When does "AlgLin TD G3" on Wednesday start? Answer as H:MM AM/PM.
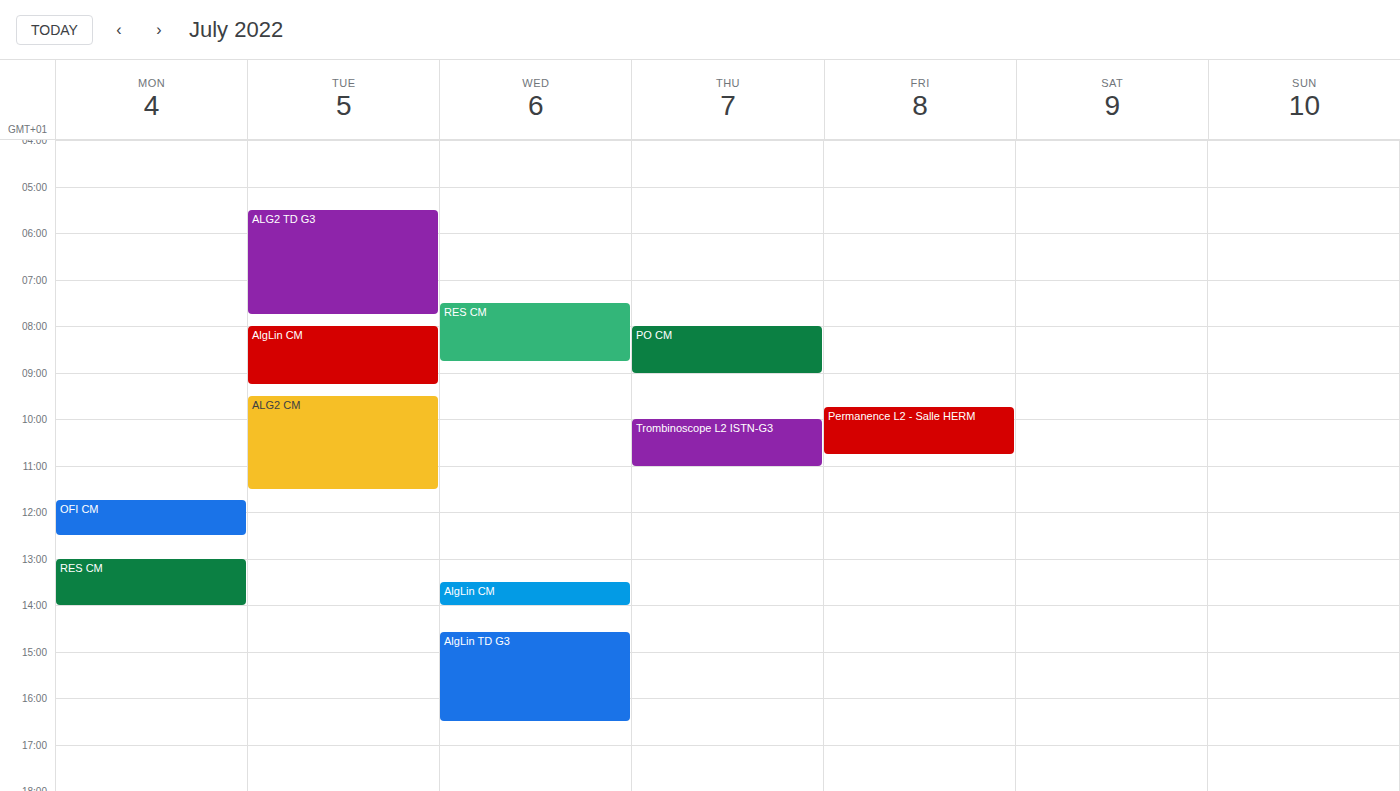
2:35 PM